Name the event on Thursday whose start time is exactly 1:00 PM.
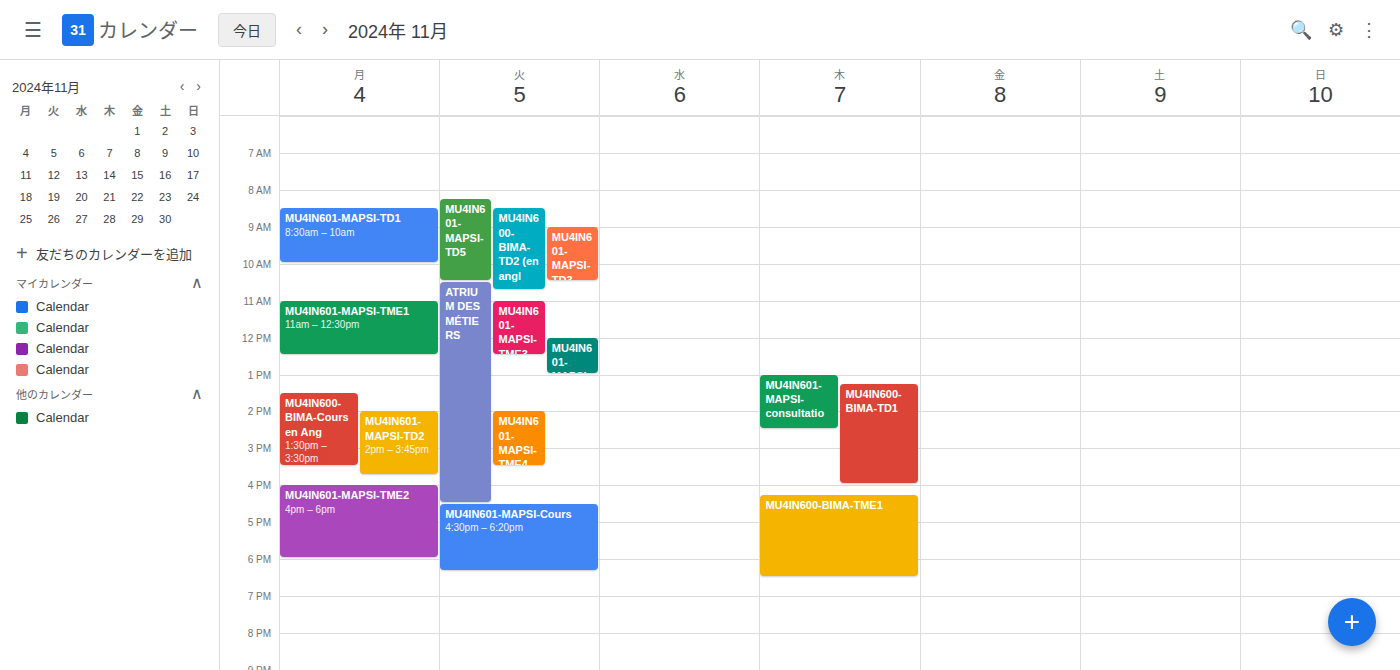
"MU4IN601-MAPSI-consultatio"